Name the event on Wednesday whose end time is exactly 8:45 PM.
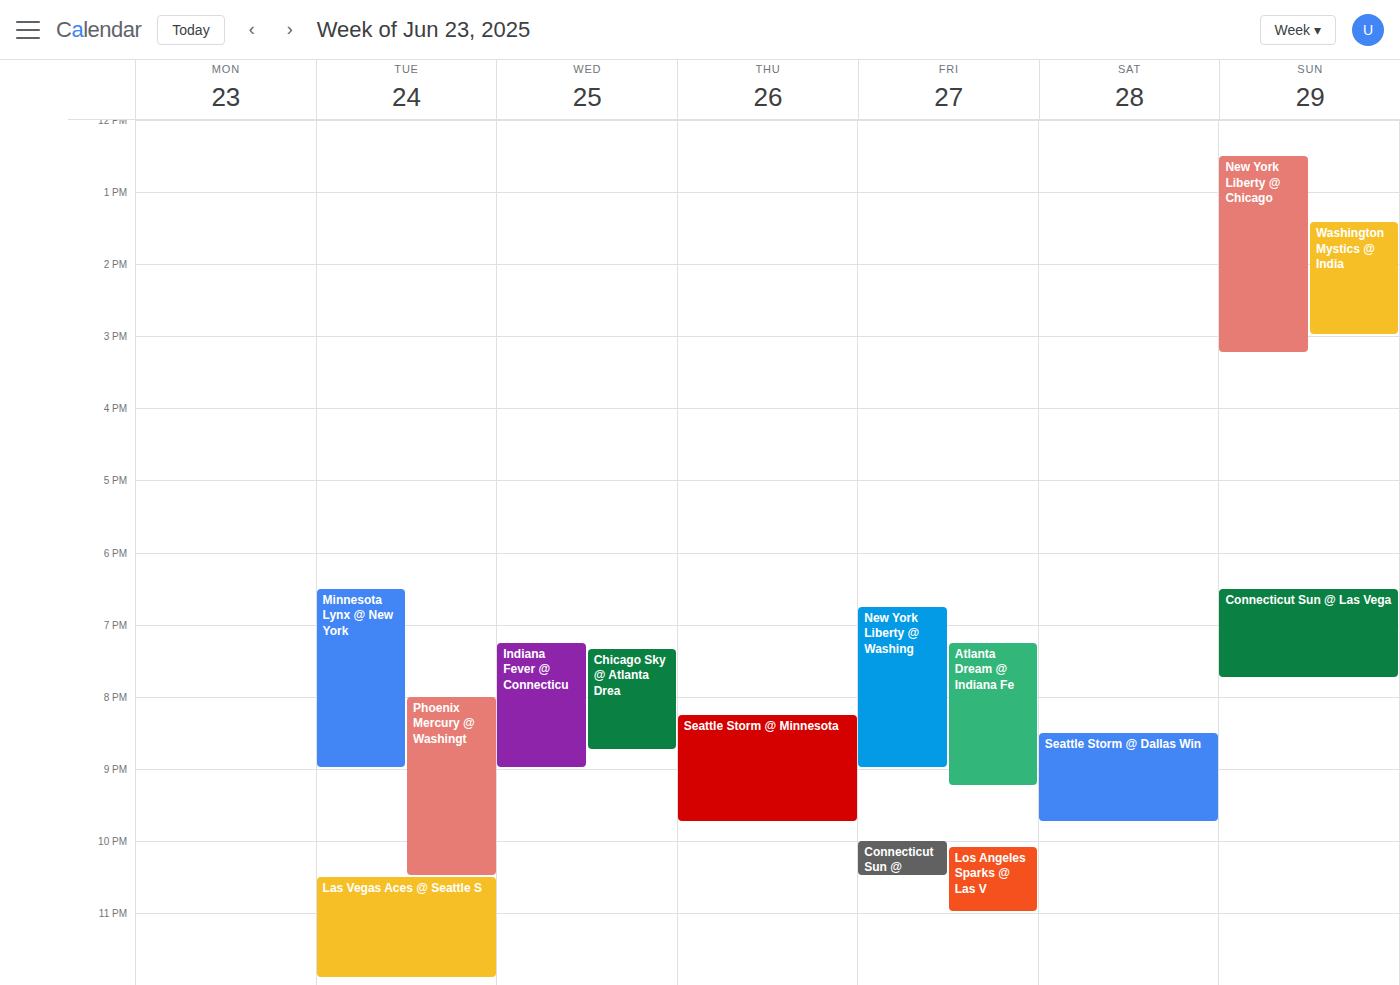
"Chicago Sky @ Atlanta Drea"